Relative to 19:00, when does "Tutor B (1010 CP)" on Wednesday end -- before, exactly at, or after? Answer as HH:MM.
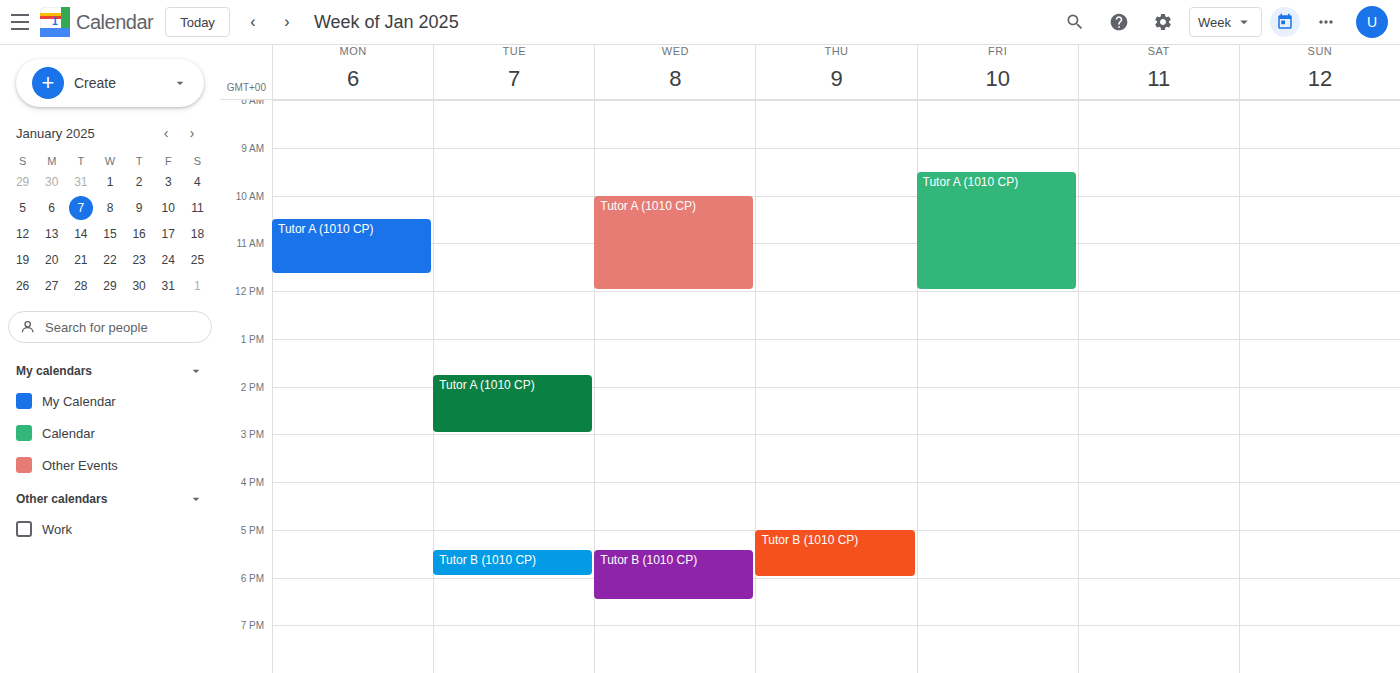
18:30 -- before 19:00, 30 minutes above the 19:00 line.